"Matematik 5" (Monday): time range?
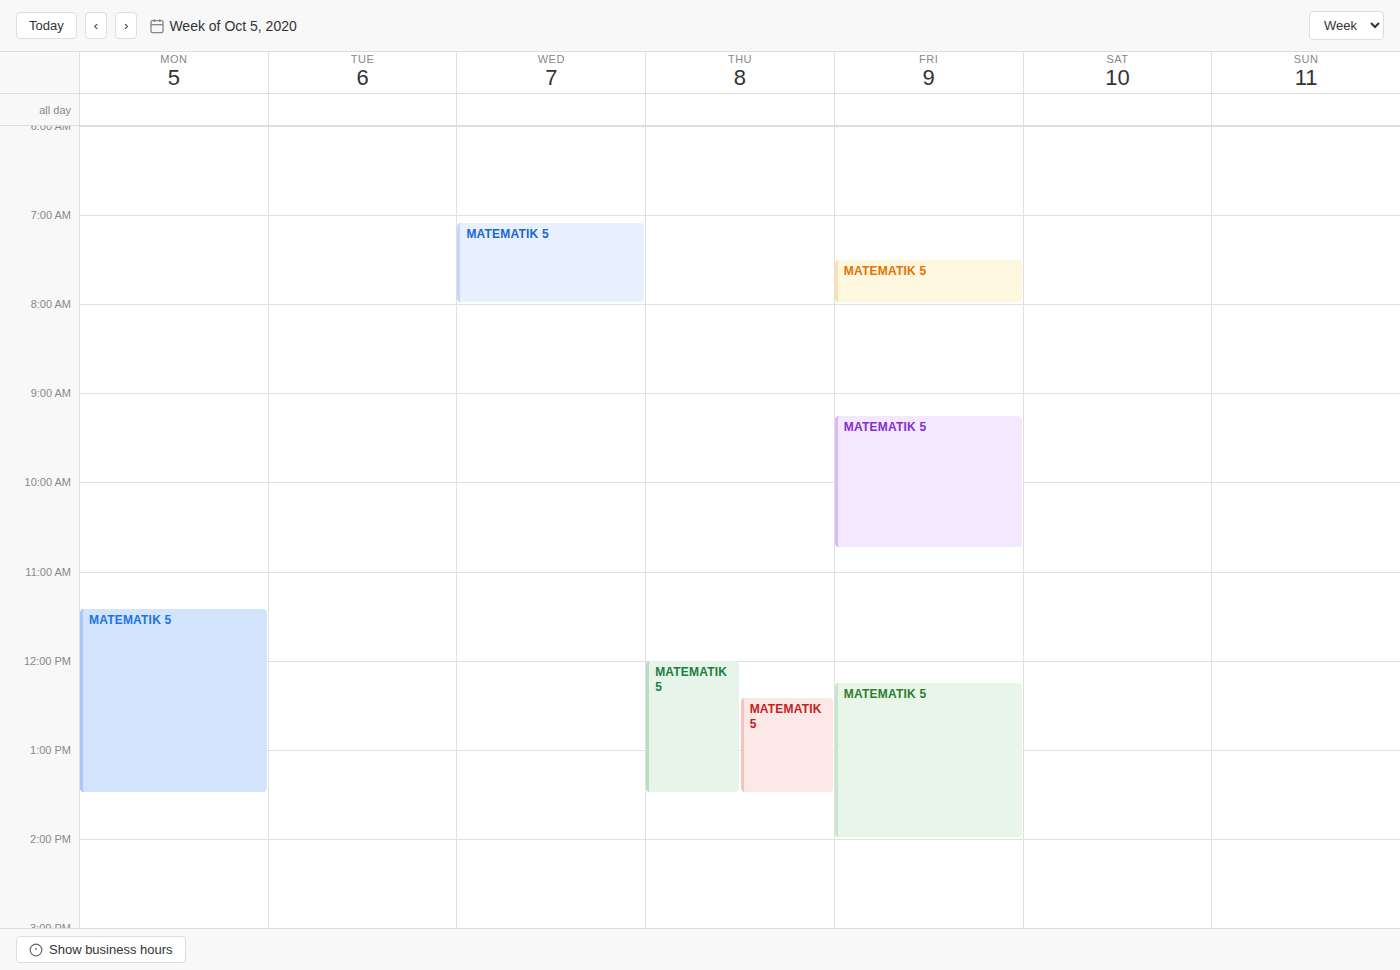
11:25 AM to 1:30 PM